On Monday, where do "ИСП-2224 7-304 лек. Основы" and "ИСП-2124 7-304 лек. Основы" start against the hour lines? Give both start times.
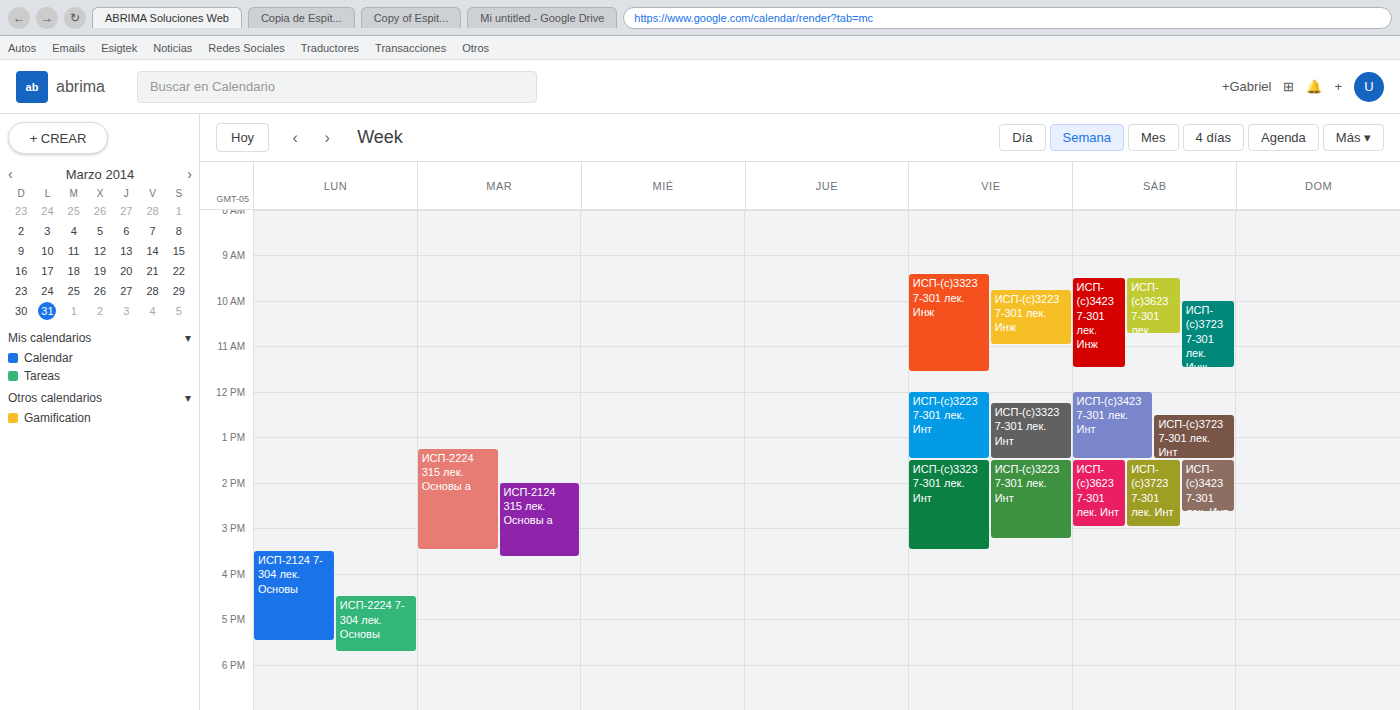
"ИСП-2224 7-304 лек. Основы": 4:30 PM, halfway between the 4 PM and 5 PM lines. "ИСП-2124 7-304 лек. Основы": 3:30 PM, halfway between the 3 PM and 4 PM lines.